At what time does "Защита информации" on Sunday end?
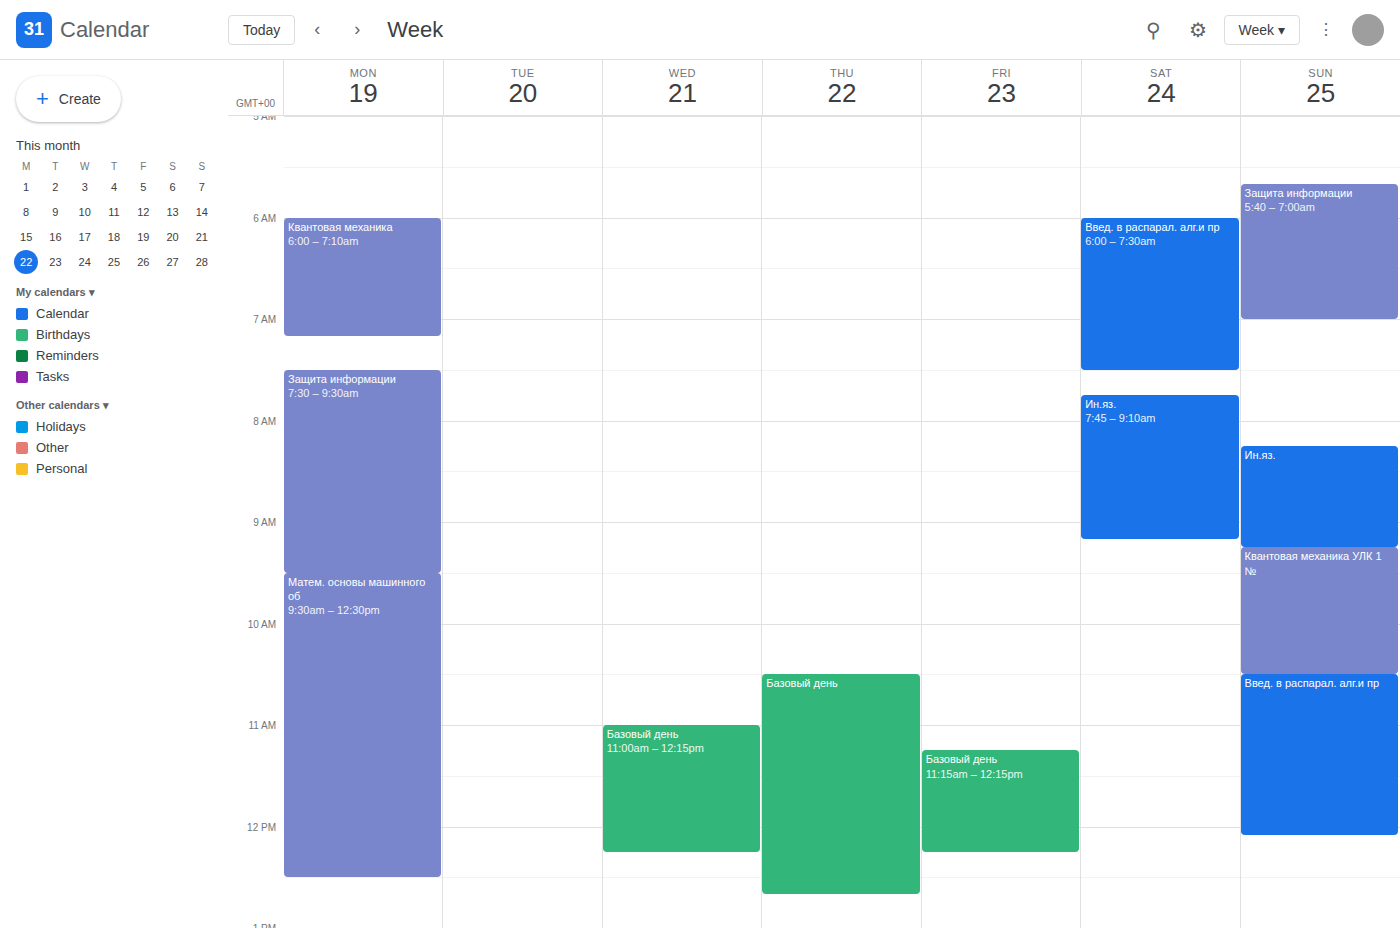
7:00 AM